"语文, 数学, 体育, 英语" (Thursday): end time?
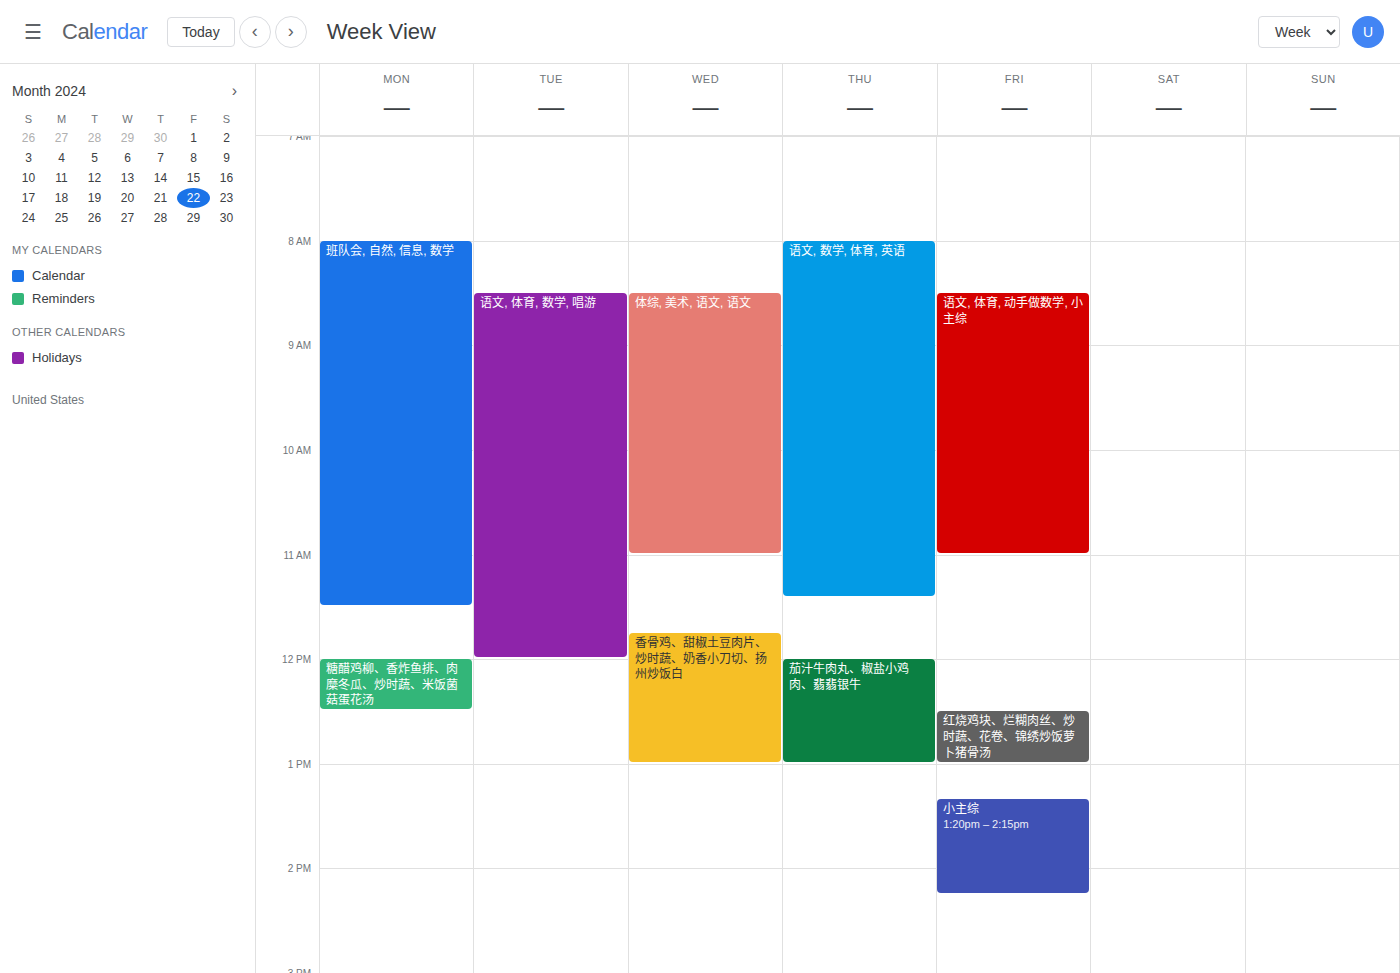
11:25 AM